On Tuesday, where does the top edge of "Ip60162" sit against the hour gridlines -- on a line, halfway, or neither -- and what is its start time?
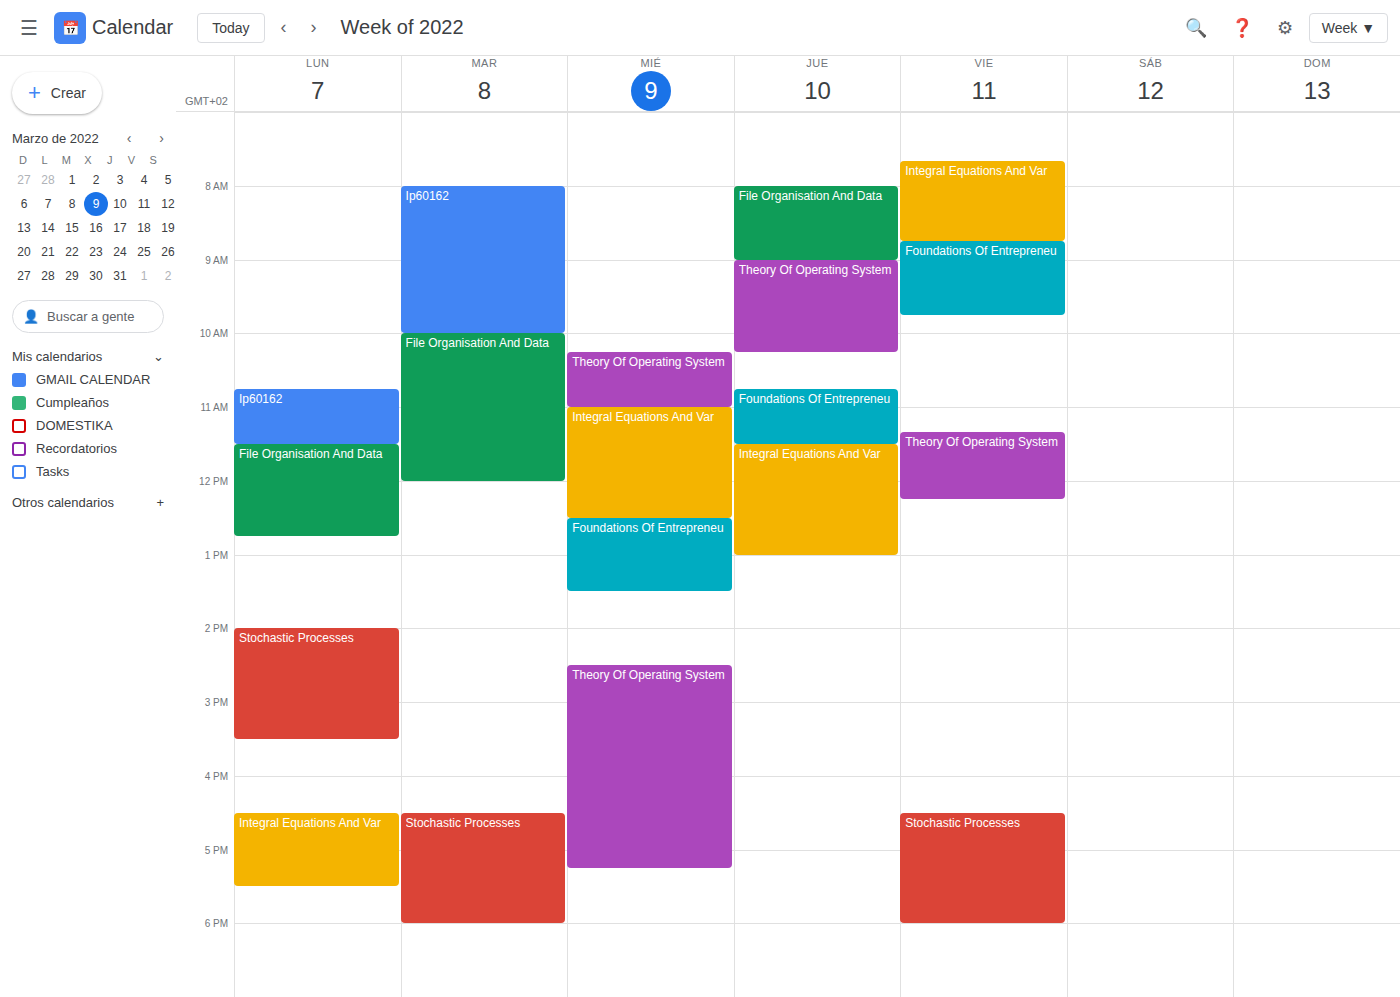
8:00 AM -- exactly on the 8 AM line.